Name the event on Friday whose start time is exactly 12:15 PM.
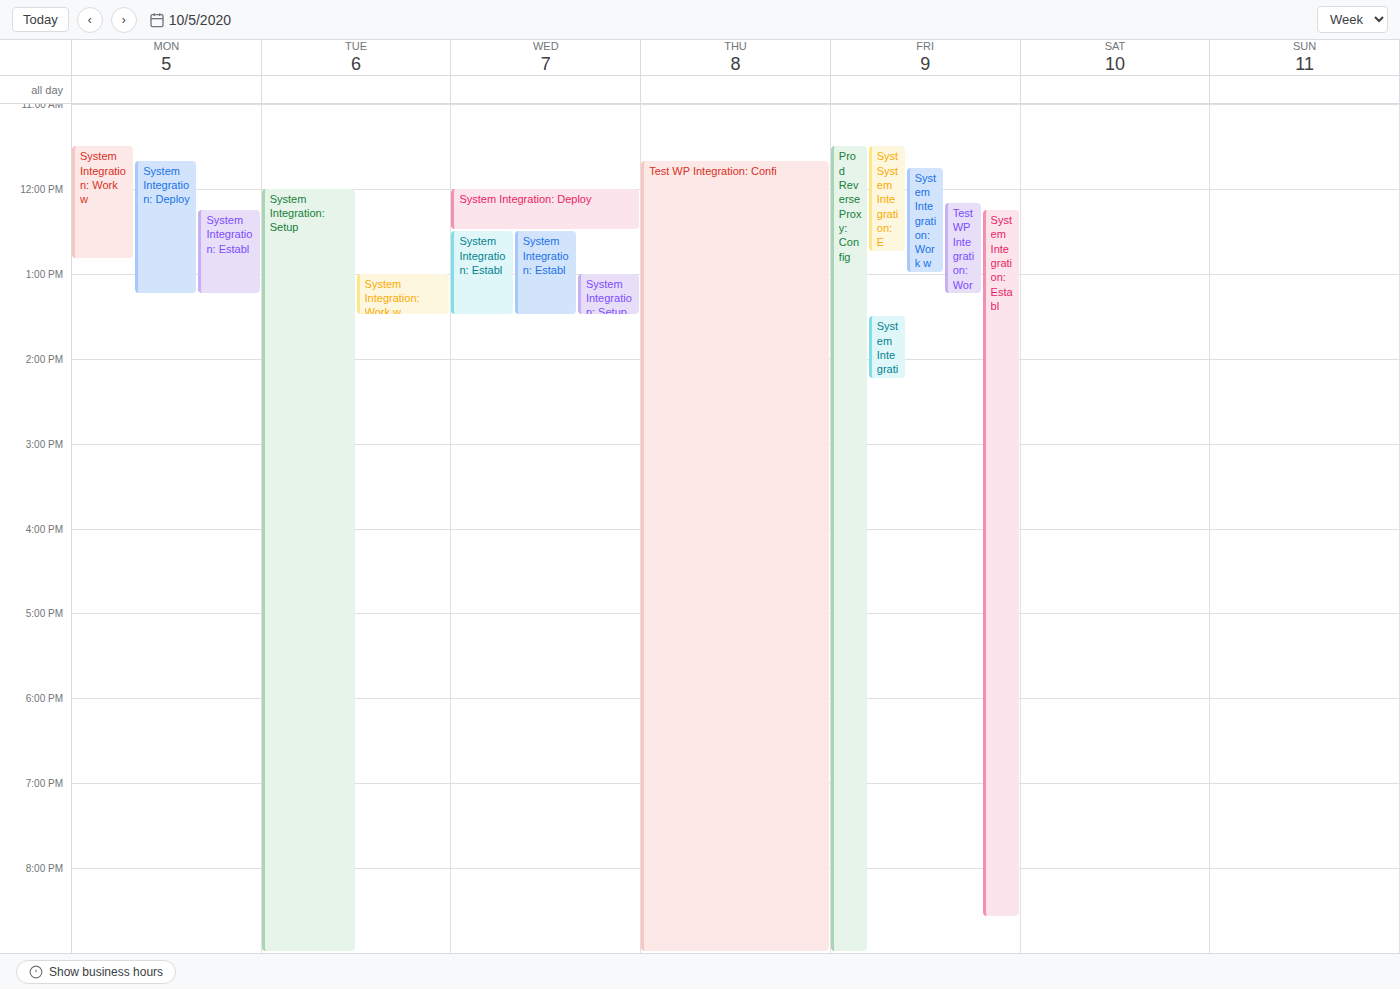
"System Integration: Establ"